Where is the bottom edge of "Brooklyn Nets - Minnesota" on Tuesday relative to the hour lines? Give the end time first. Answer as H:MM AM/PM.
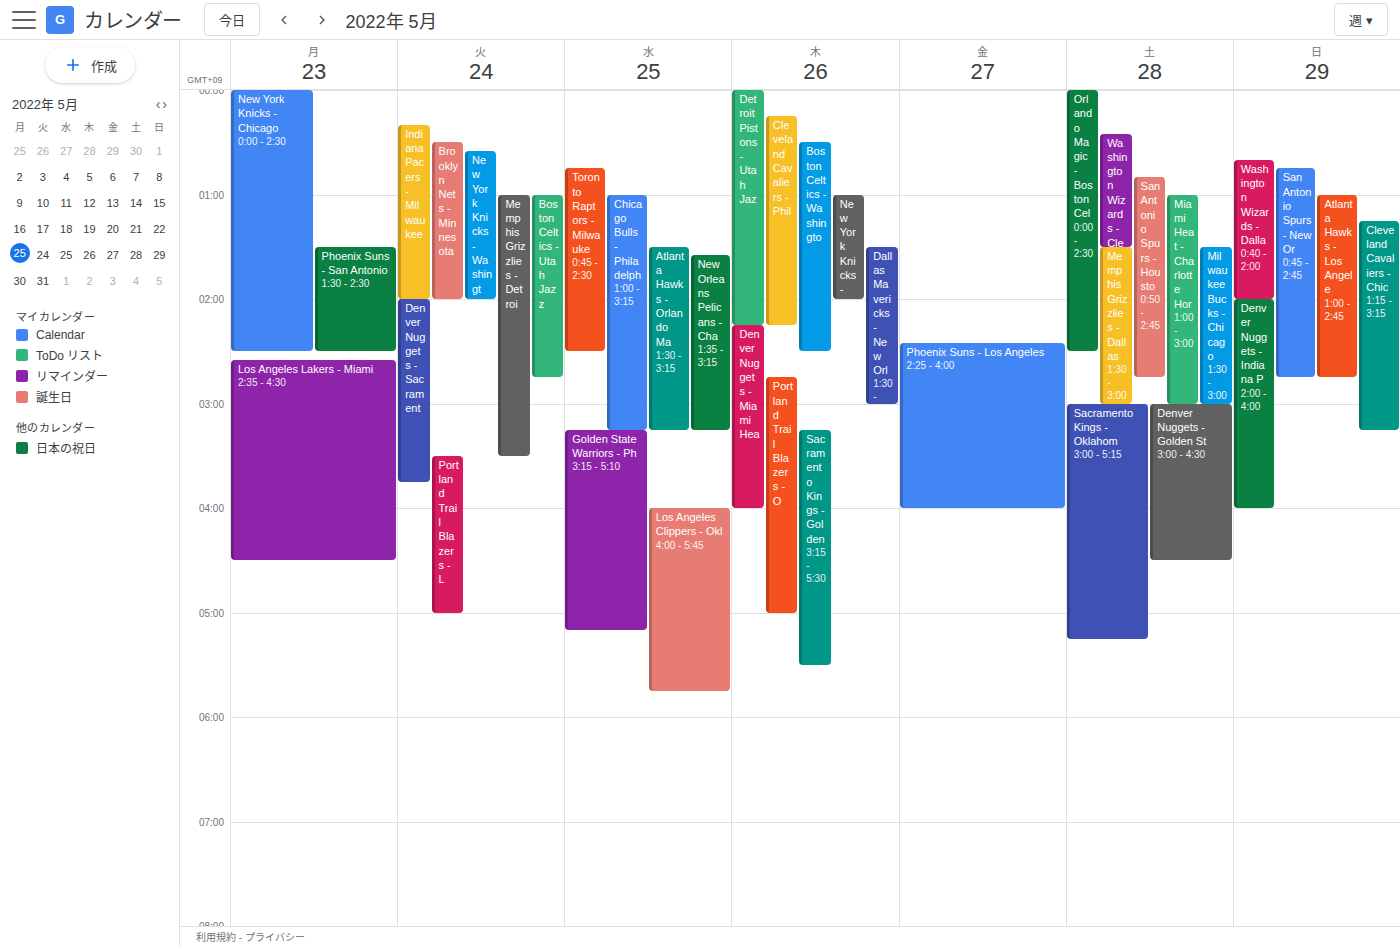
2:00 AM -- exactly on the 2 AM line.